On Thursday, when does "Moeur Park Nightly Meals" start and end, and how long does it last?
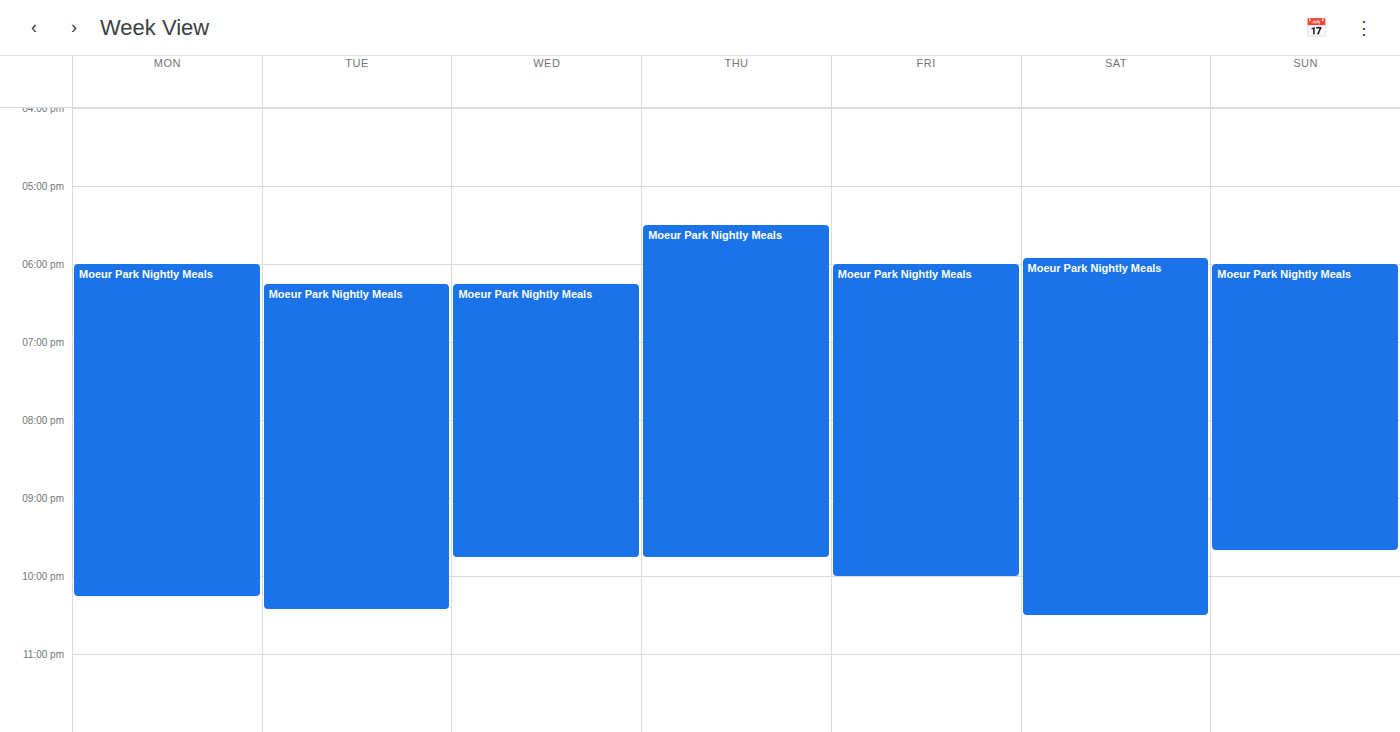
5:30 PM to 9:45 PM, 4 hours 15 minutes